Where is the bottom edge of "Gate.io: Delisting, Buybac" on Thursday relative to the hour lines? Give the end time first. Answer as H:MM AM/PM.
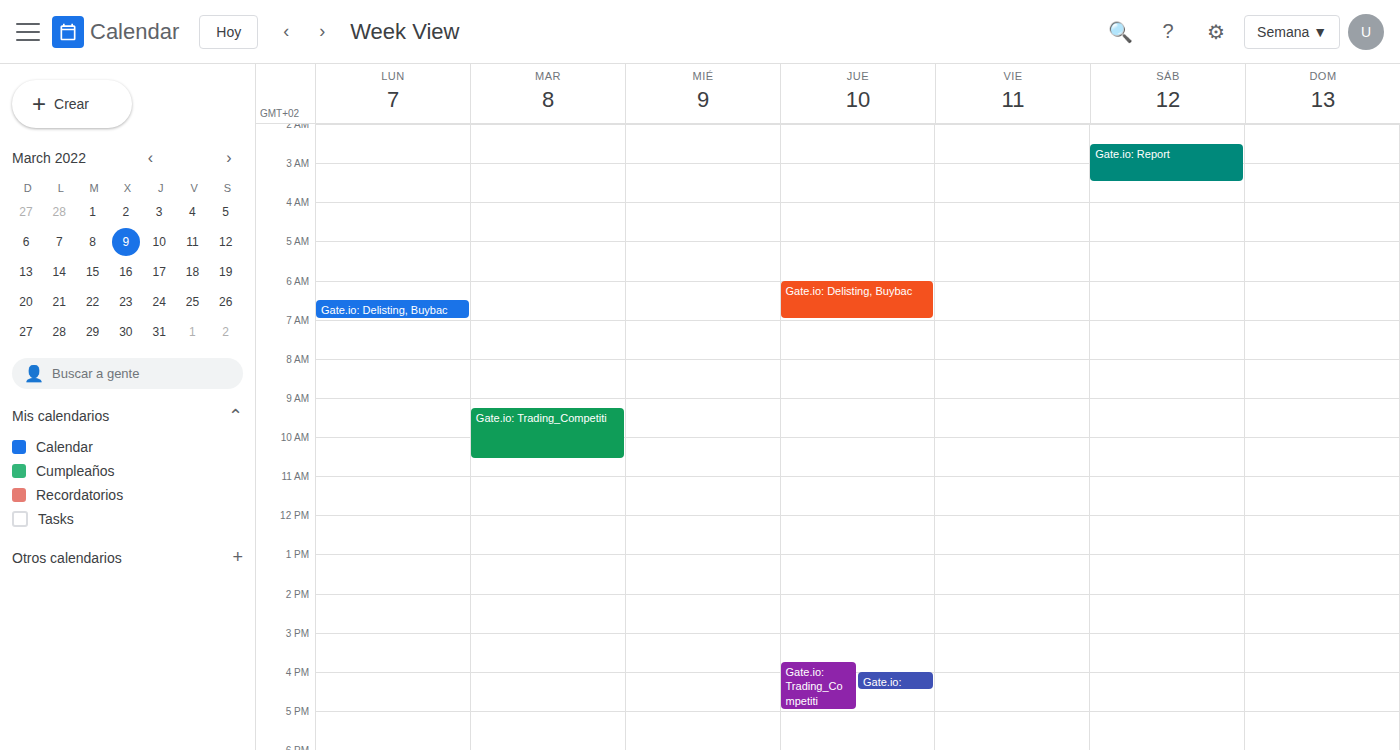
7:00 AM -- exactly on the 7 AM line.